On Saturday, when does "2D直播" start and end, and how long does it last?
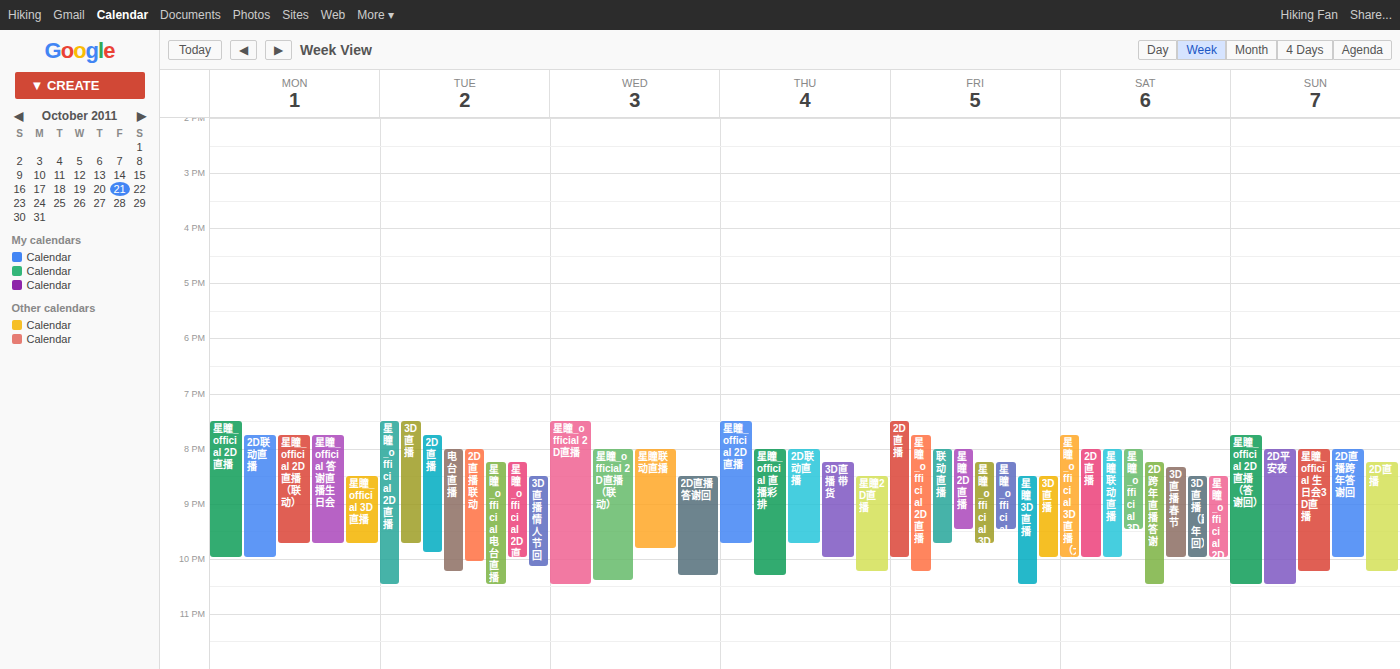
8:00 PM to 10:00 PM, 2 hours